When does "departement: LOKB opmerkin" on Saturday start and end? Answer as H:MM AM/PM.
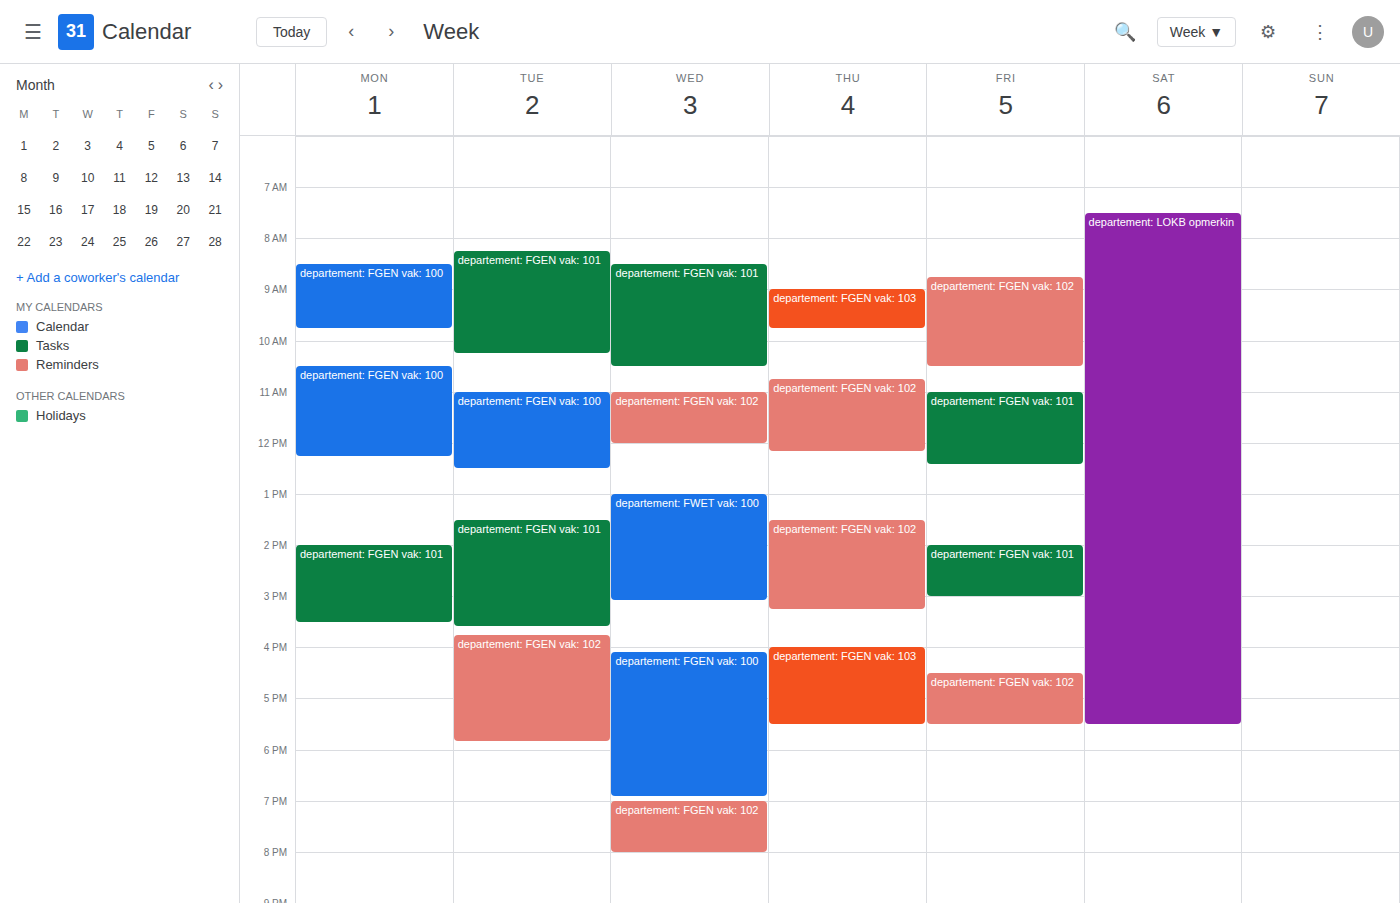
7:30 AM to 5:30 PM